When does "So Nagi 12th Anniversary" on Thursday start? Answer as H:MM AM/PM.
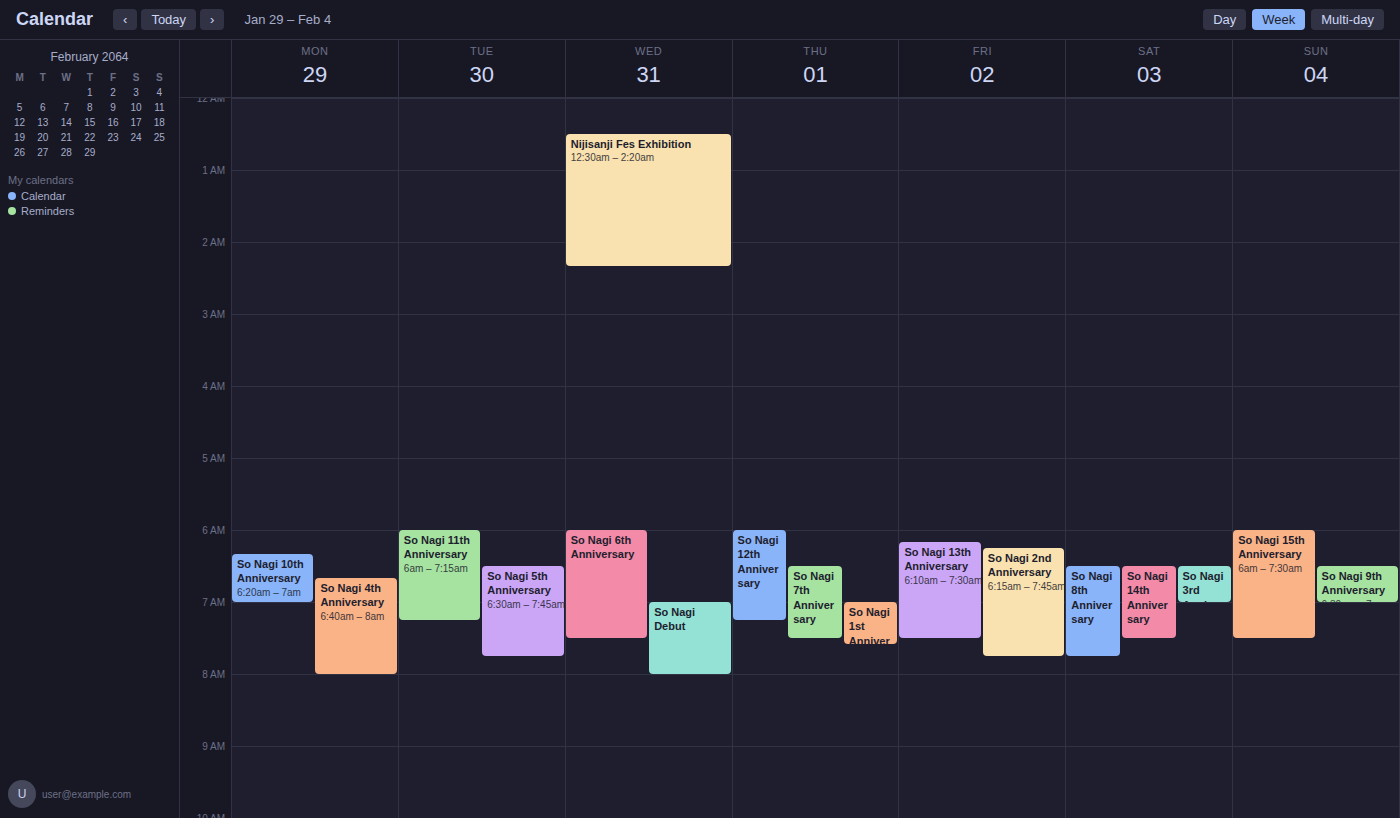
6:00 AM